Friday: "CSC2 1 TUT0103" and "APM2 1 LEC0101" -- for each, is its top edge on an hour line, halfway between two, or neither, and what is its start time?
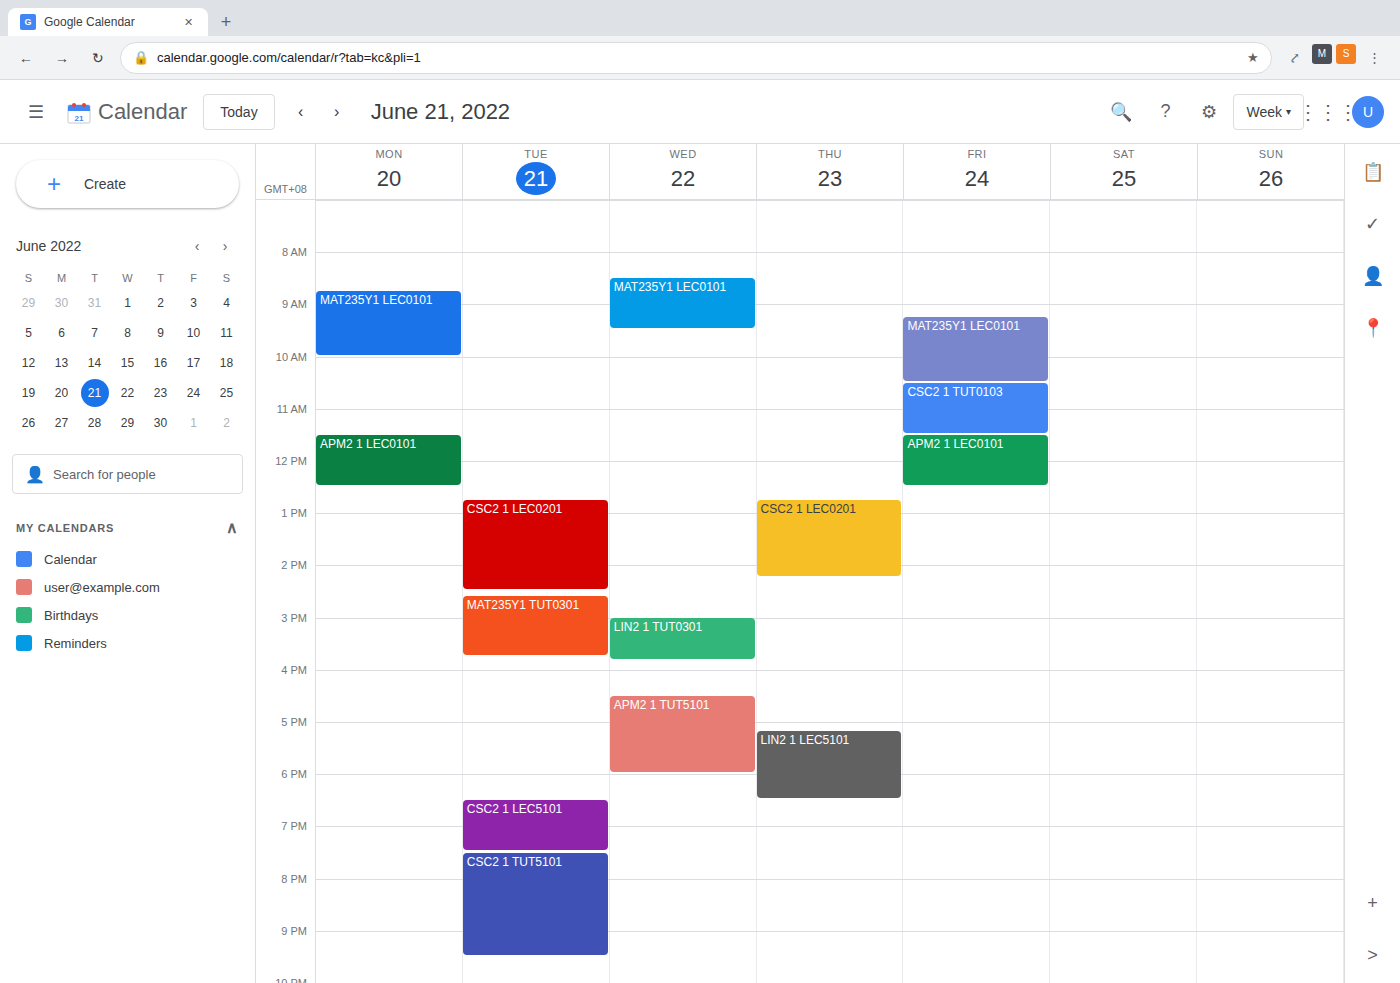
"CSC2 1 TUT0103": 10:30 AM, halfway between the 10 AM and 11 AM lines. "APM2 1 LEC0101": 11:30 AM, halfway between the 11 AM and 12 PM lines.